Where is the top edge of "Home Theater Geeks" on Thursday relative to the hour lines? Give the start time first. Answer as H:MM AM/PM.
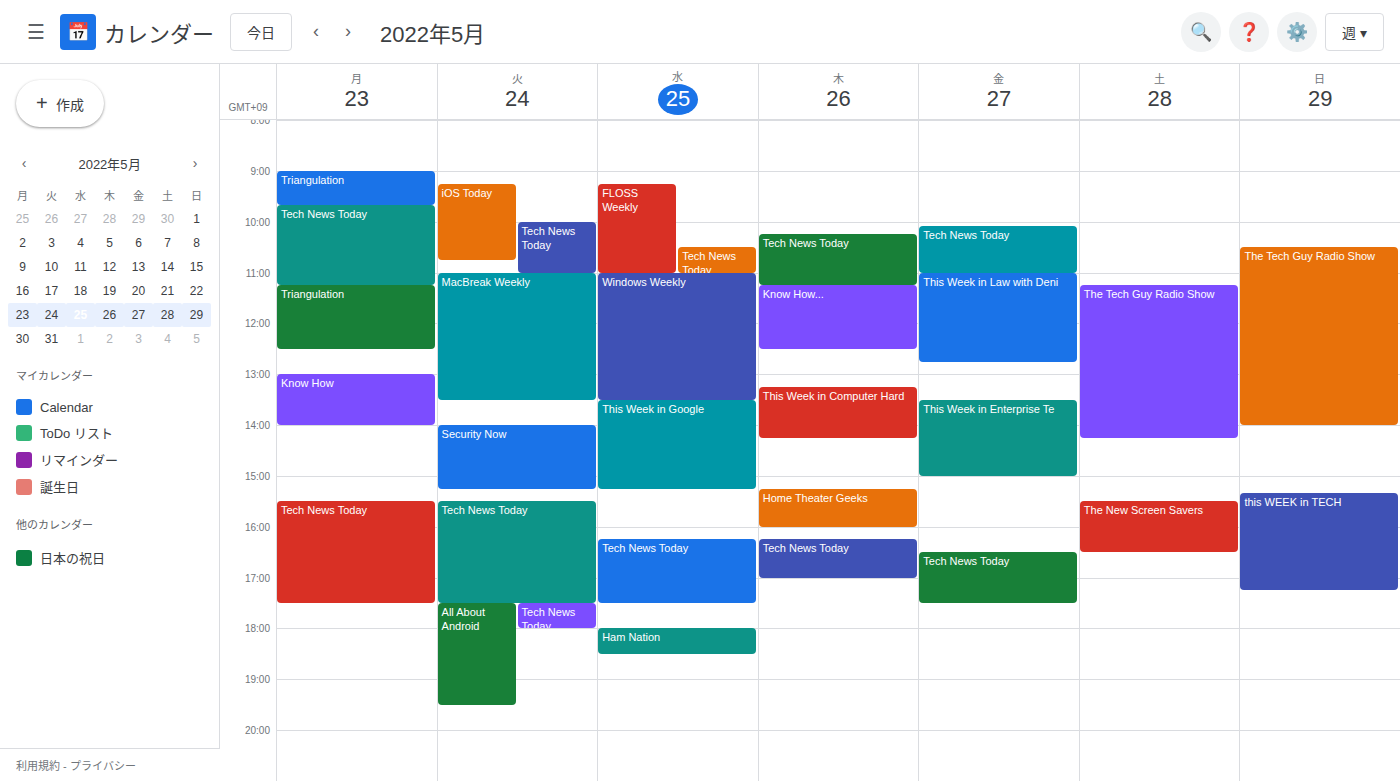
3:15 PM -- neither: a quarter of the way from the 3 PM line to the 4 PM line.